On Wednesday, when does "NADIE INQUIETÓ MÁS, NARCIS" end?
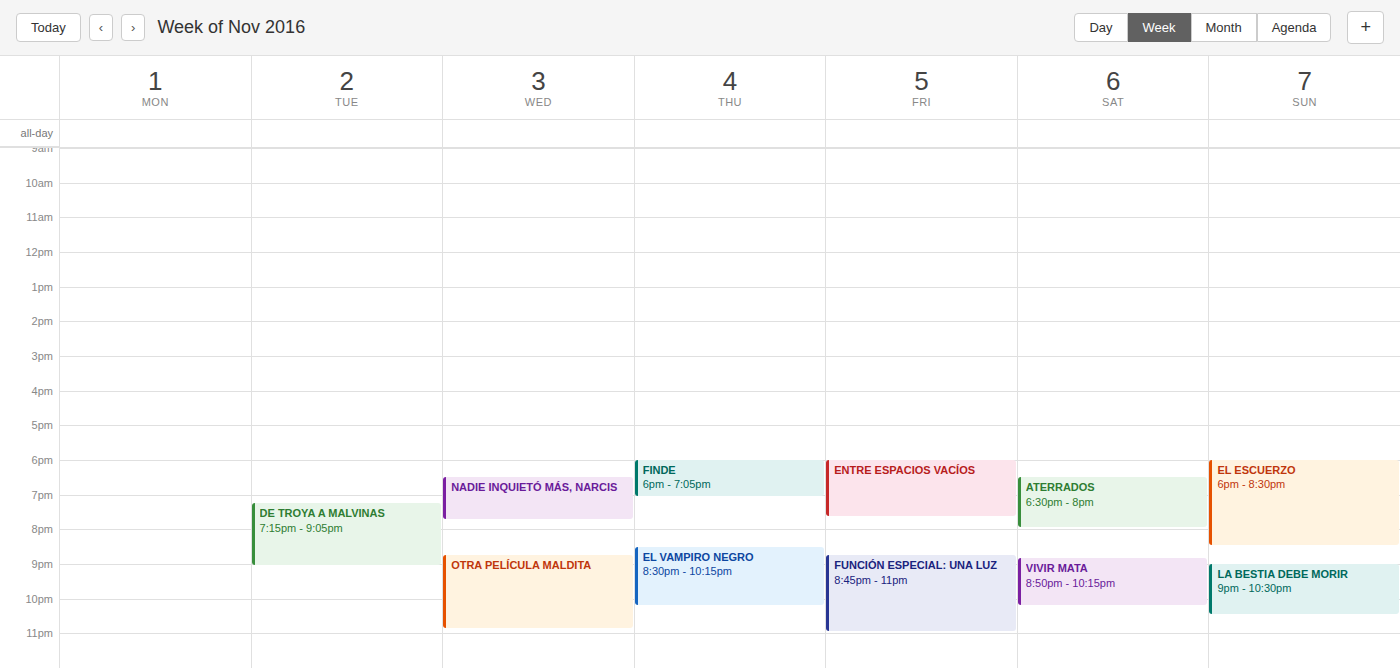
7:45 PM